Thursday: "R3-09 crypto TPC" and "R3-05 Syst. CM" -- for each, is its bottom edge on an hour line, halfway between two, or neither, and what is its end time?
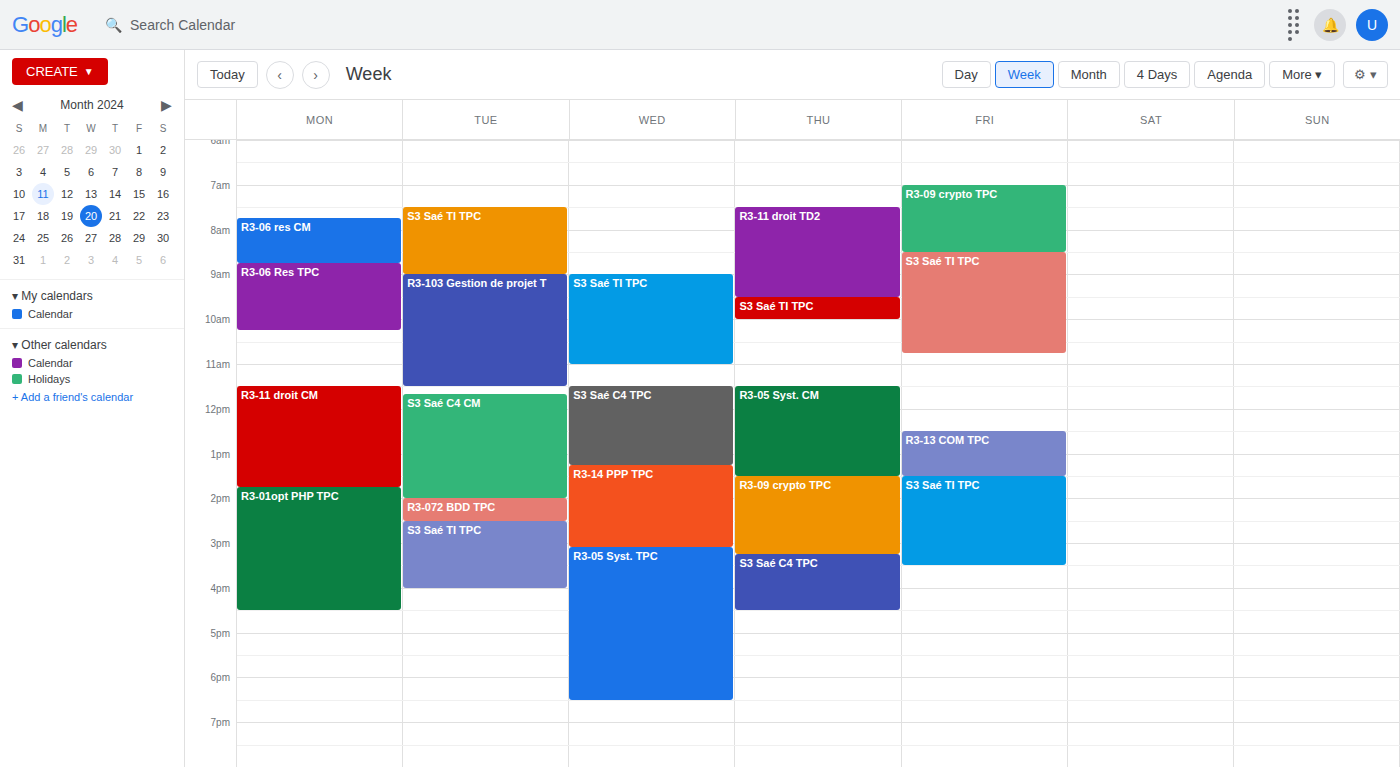
"R3-09 crypto TPC": 3:15 PM, neither: a quarter of the way from the 3 PM line to the 4 PM line. "R3-05 Syst. CM": 1:30 PM, halfway between the 1 PM and 2 PM lines.